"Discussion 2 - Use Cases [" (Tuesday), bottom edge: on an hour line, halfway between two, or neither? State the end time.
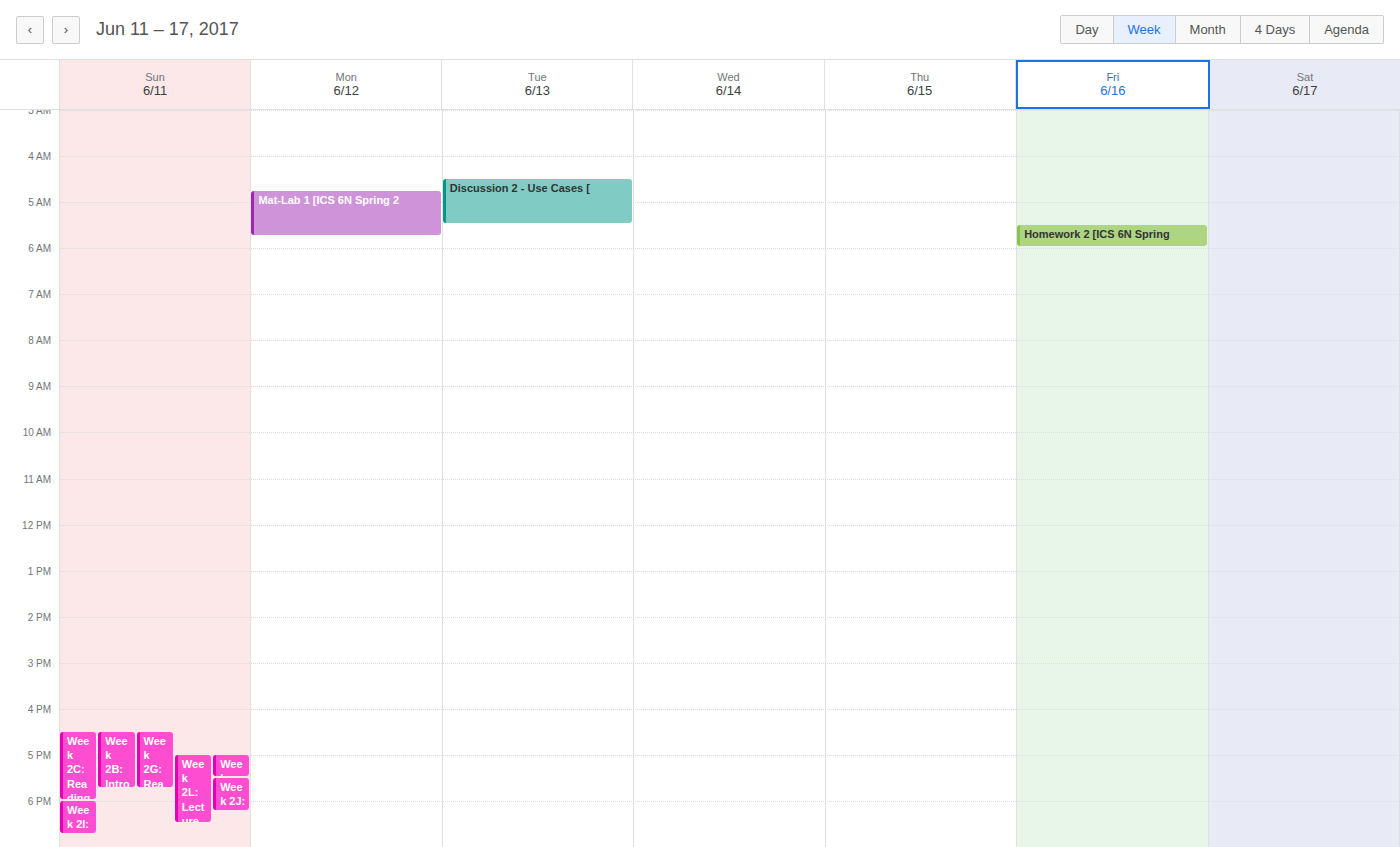
5:30 AM -- halfway between the 5 AM and 6 AM lines.